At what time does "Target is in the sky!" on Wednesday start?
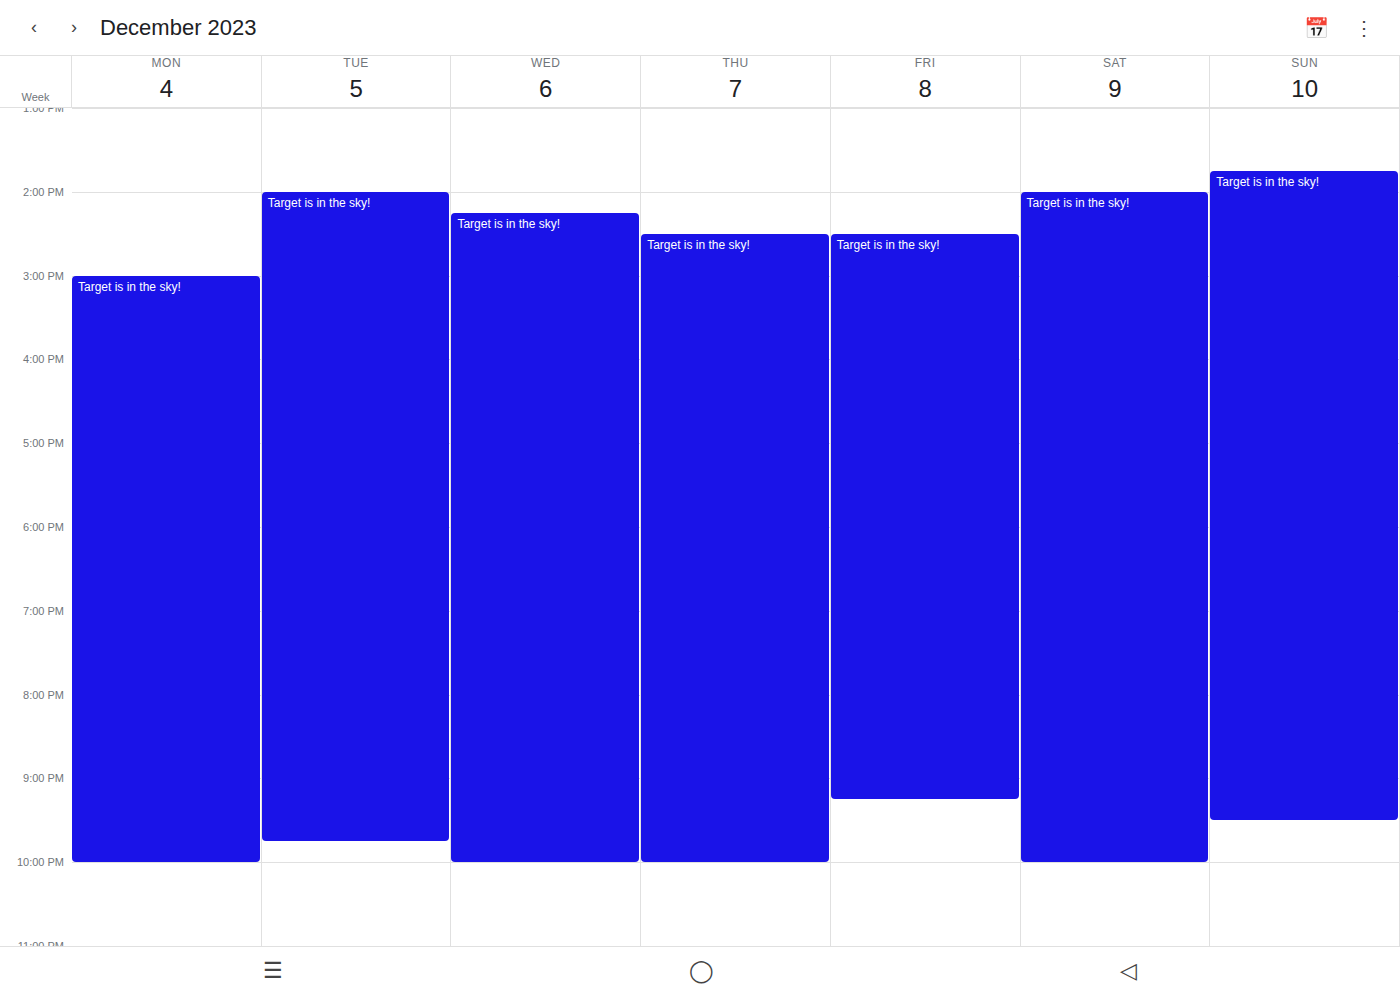
2:15 PM